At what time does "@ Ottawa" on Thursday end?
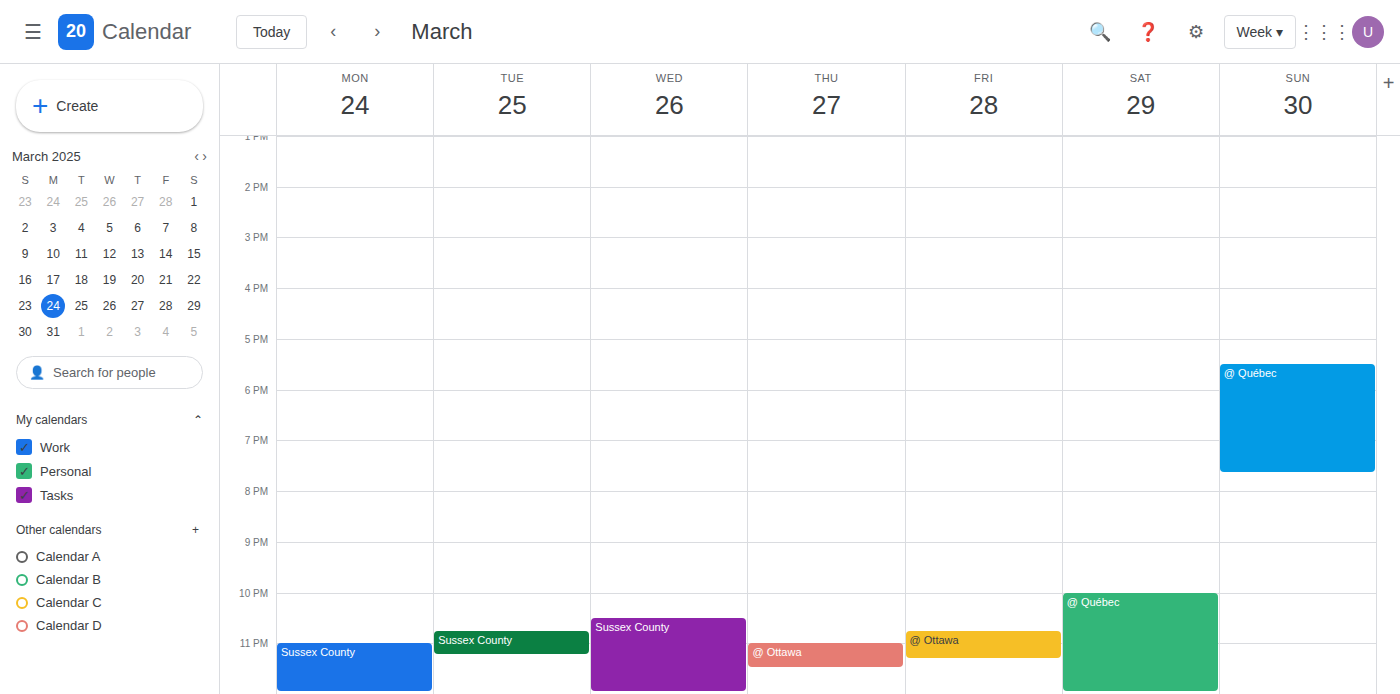
11:30 PM